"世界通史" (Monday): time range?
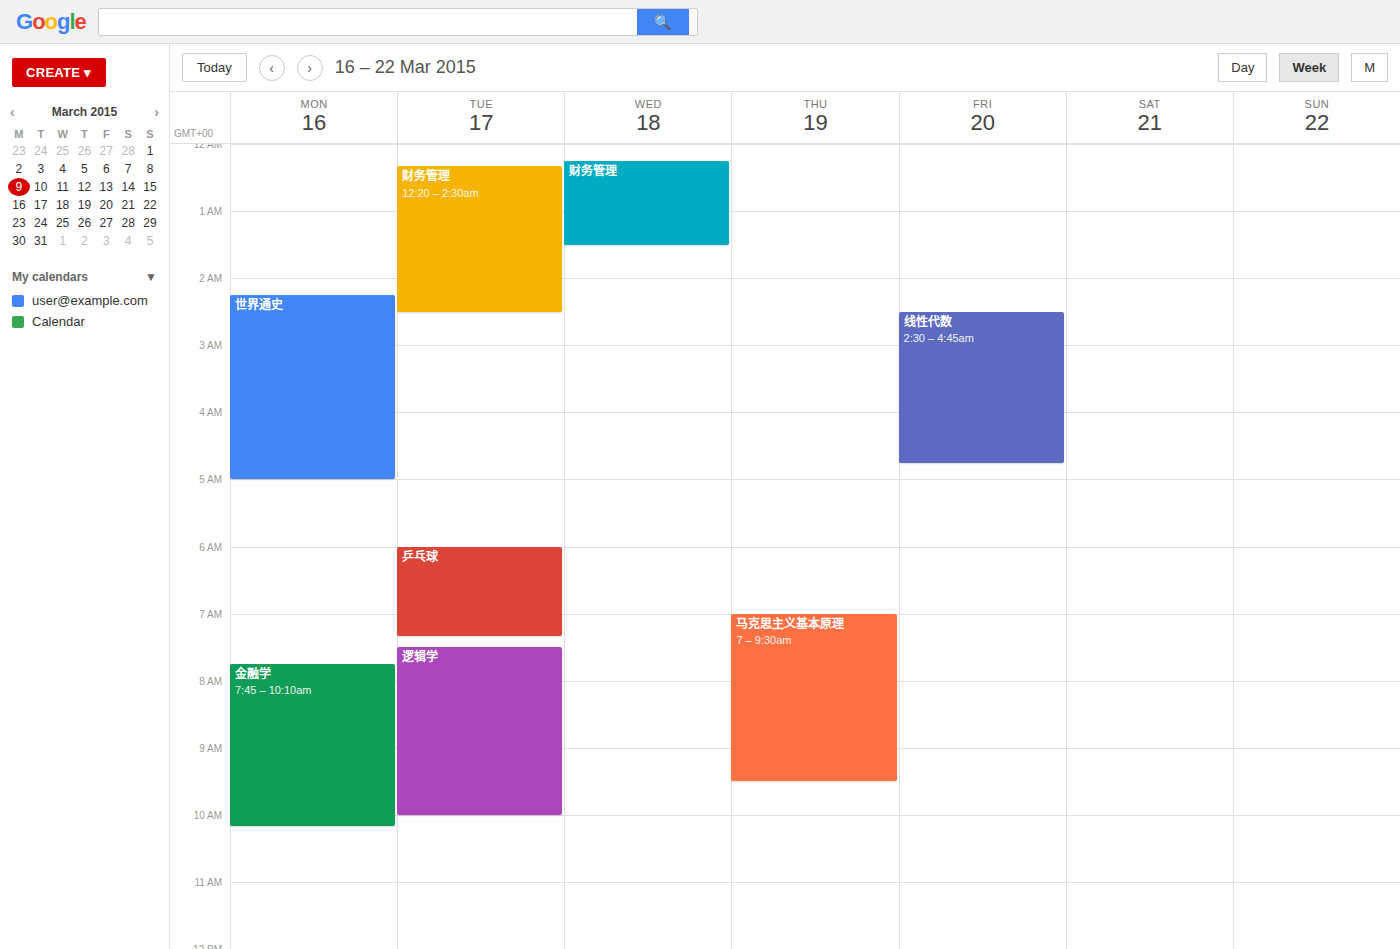
2:15 AM to 5:00 AM